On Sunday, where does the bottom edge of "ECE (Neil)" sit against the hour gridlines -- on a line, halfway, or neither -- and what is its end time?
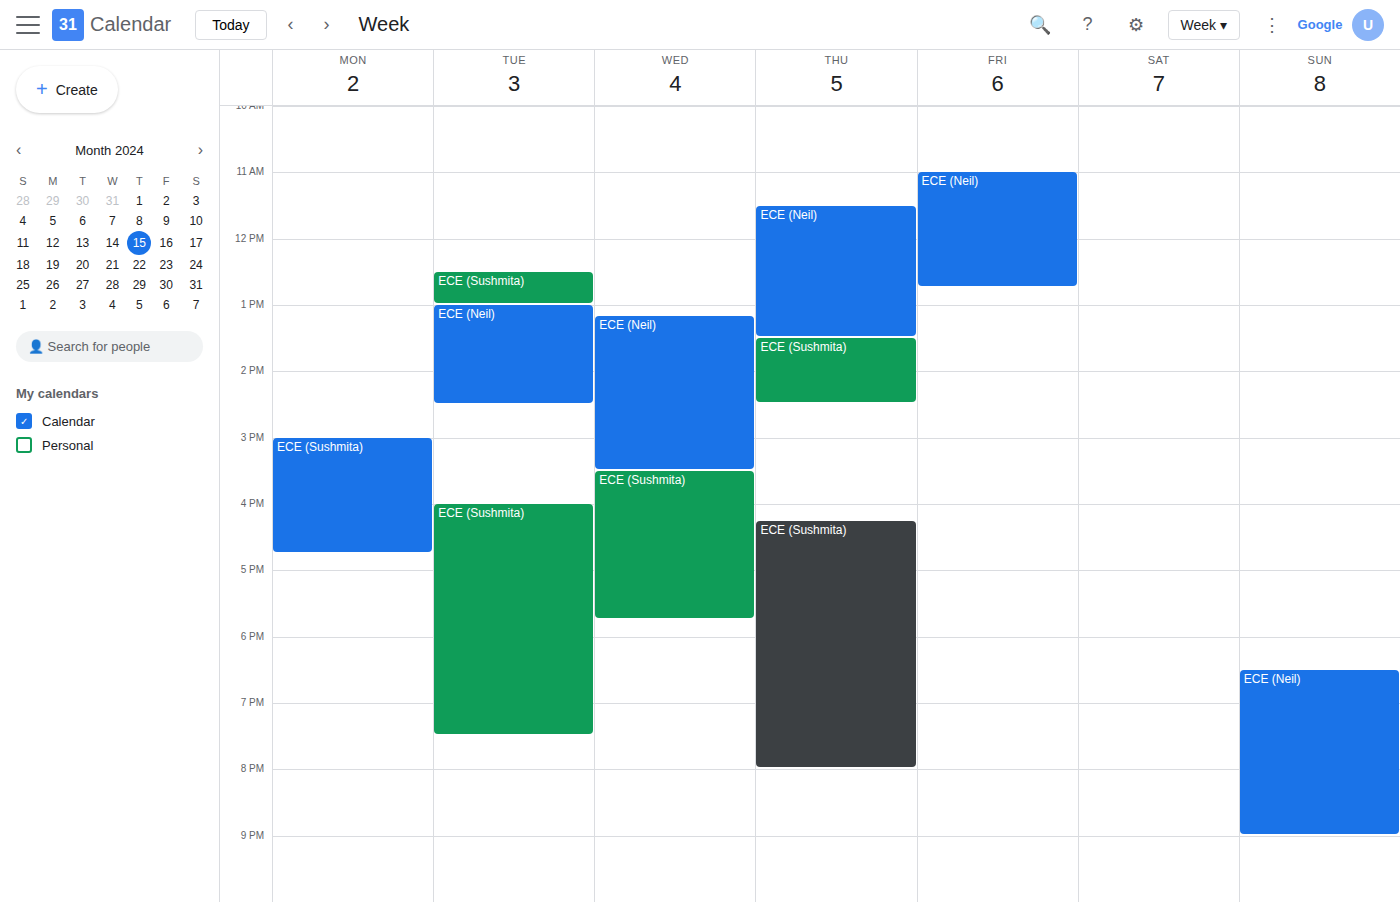
9:00 PM -- exactly on the 9 PM line.